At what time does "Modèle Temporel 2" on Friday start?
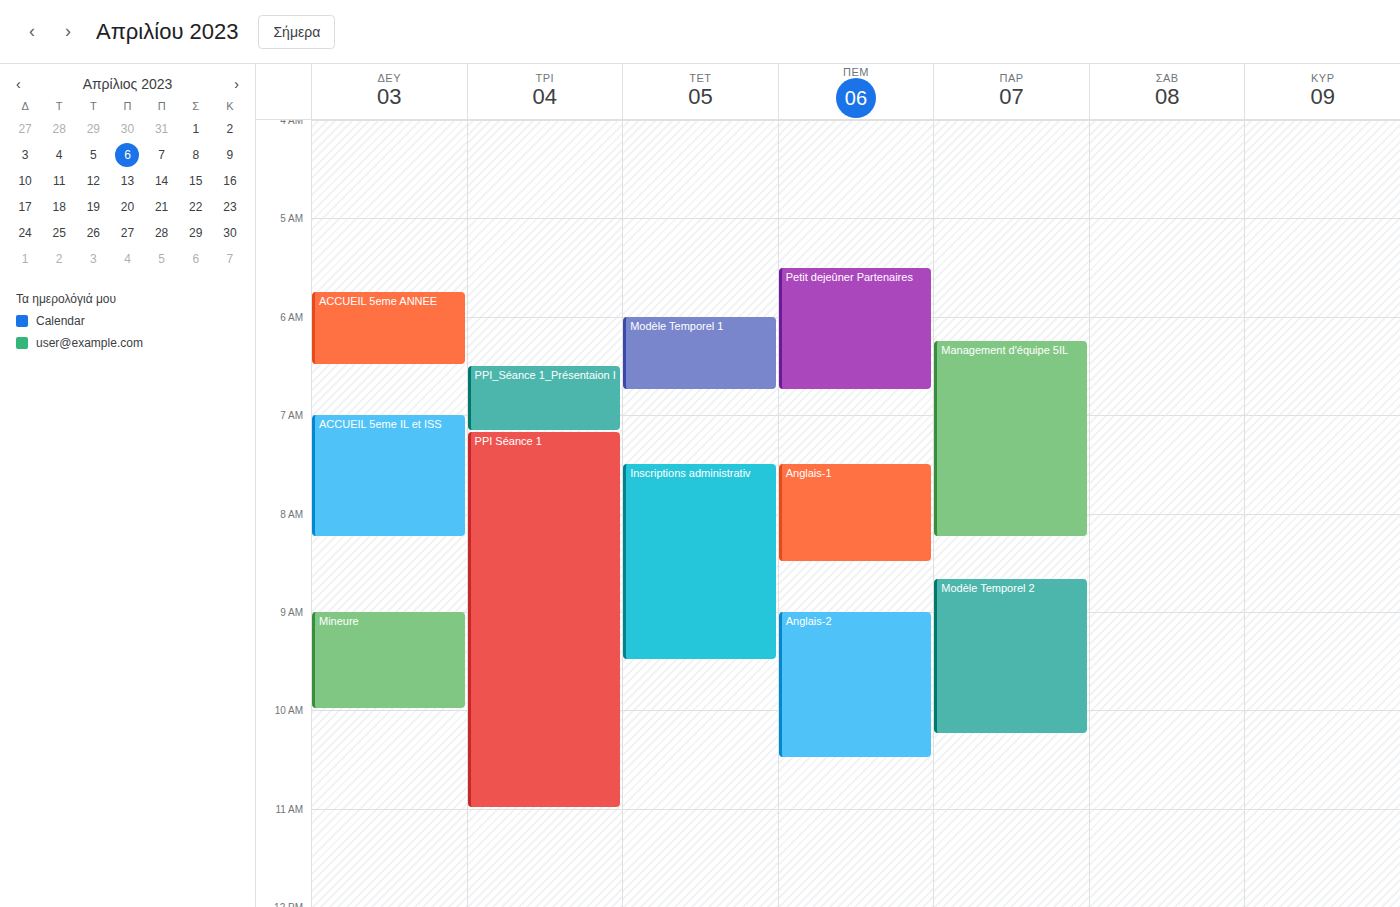
8:40 AM